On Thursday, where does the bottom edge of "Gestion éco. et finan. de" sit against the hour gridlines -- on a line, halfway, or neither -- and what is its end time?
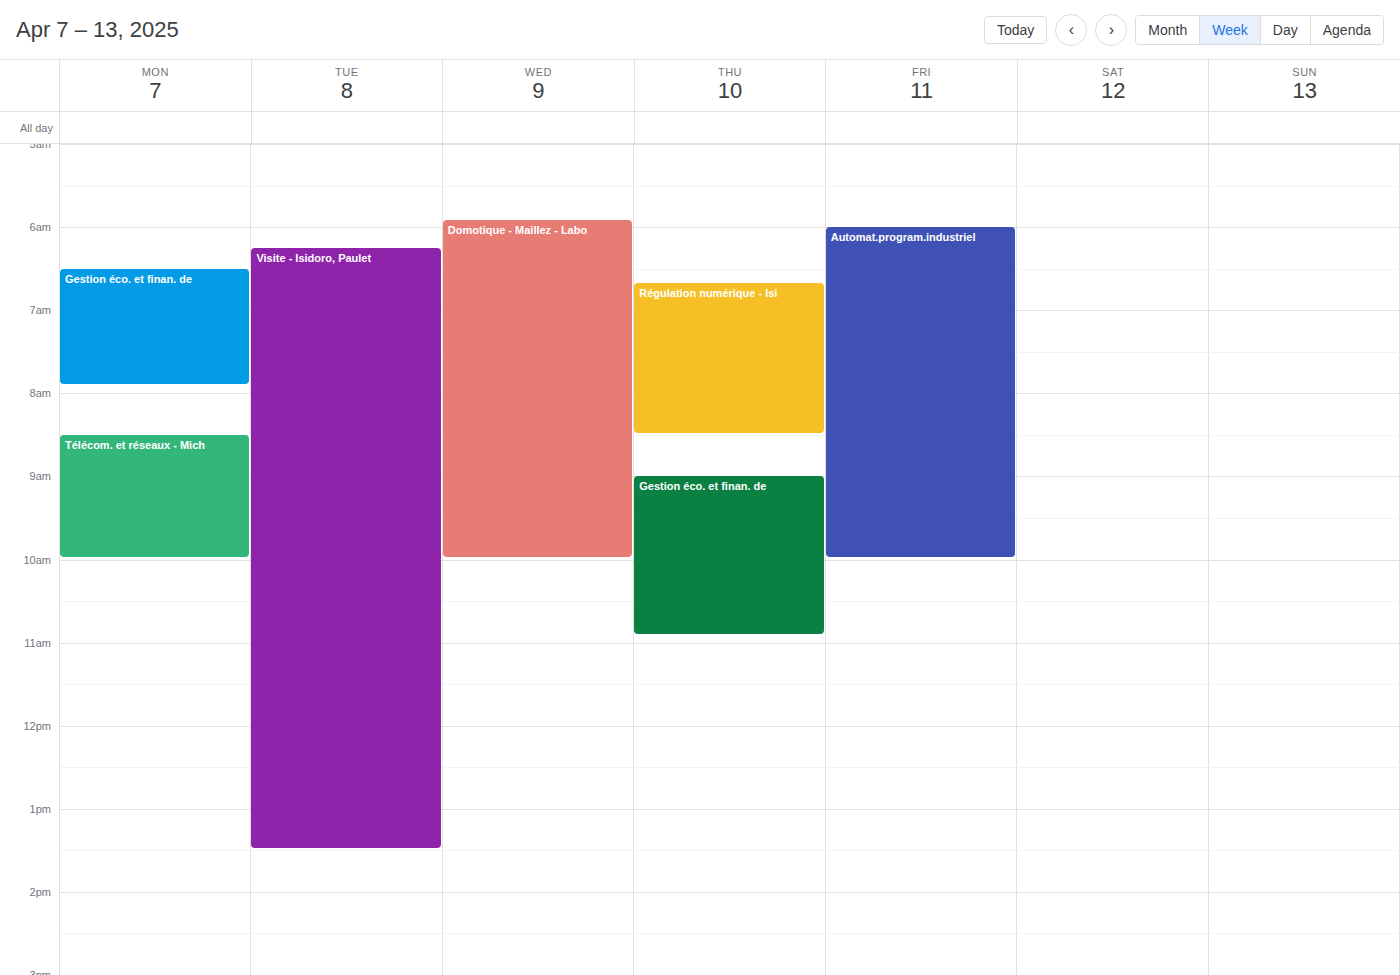
10:55 AM -- neither: 55 minutes below the 10 AM line and 5 minutes above the 11 AM line.